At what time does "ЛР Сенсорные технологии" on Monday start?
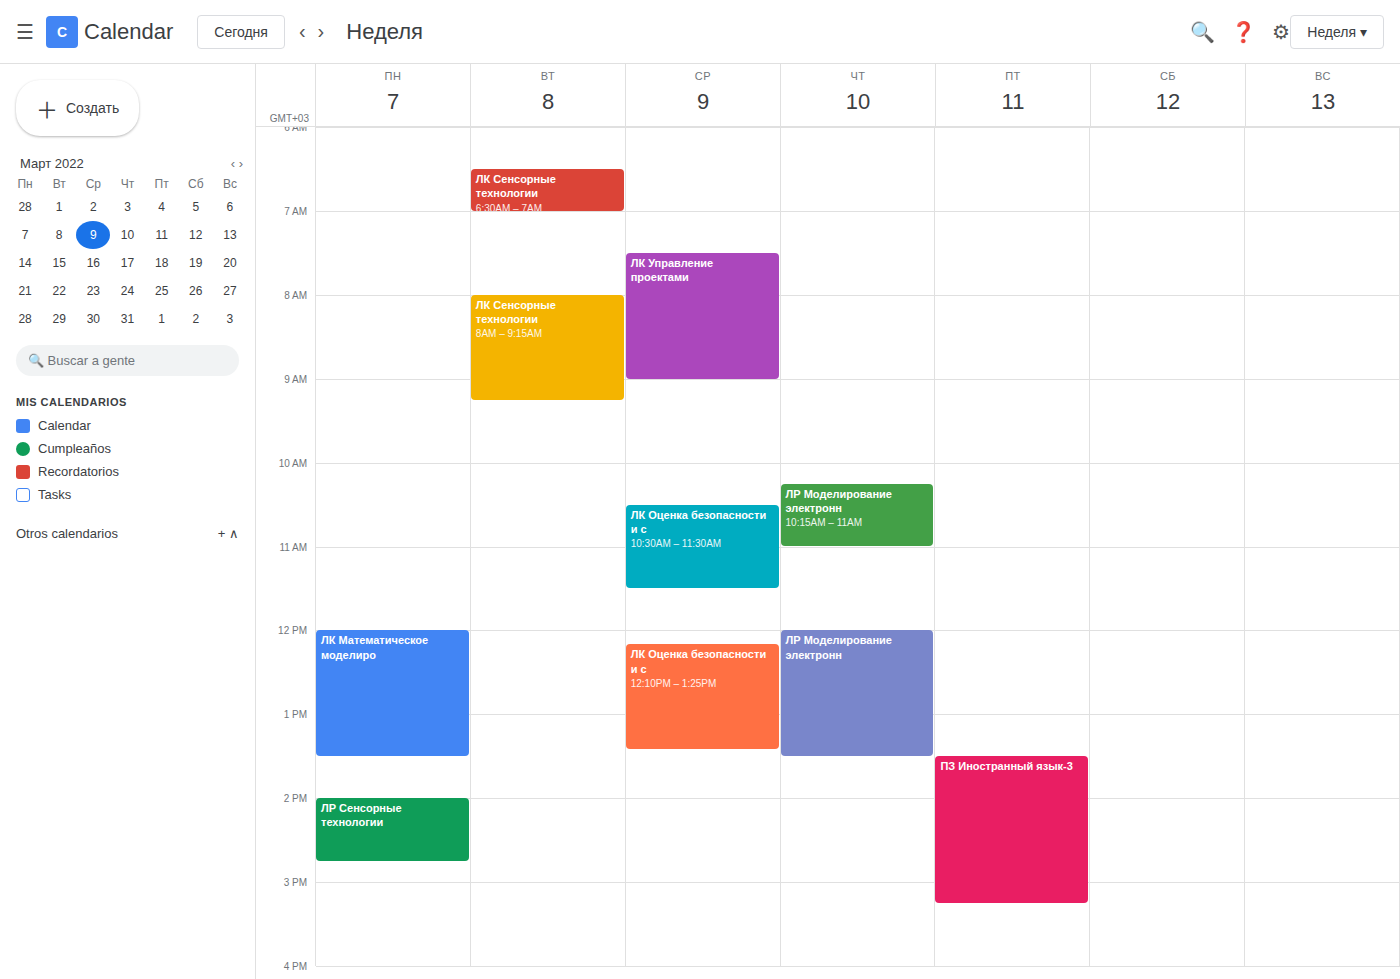
2:00 PM